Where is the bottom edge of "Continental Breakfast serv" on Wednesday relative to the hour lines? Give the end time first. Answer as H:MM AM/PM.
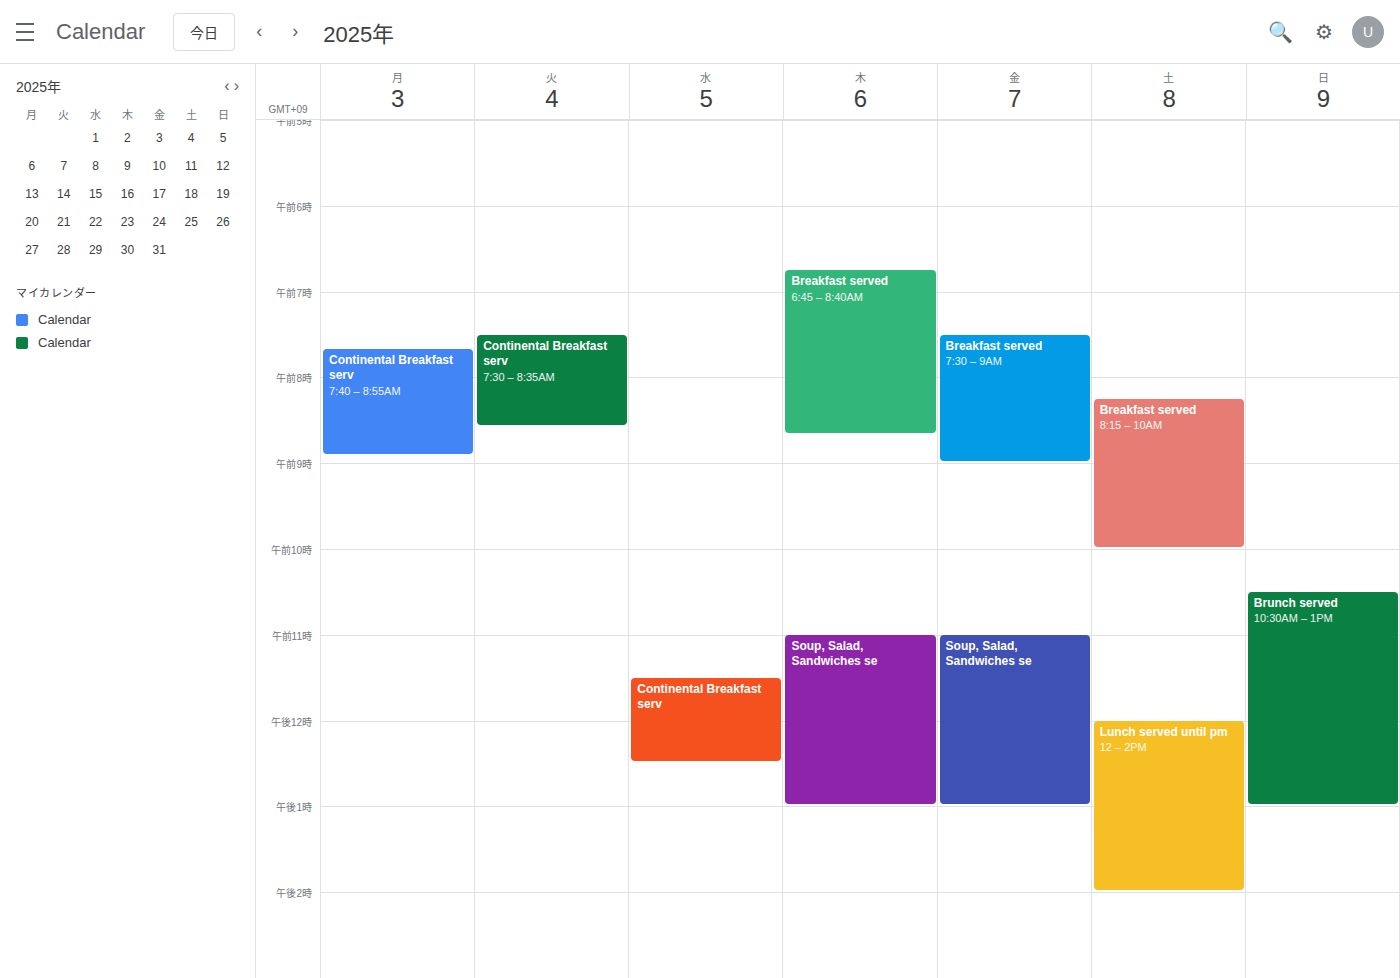
12:30 PM -- halfway between the 12 PM and 1 PM lines.